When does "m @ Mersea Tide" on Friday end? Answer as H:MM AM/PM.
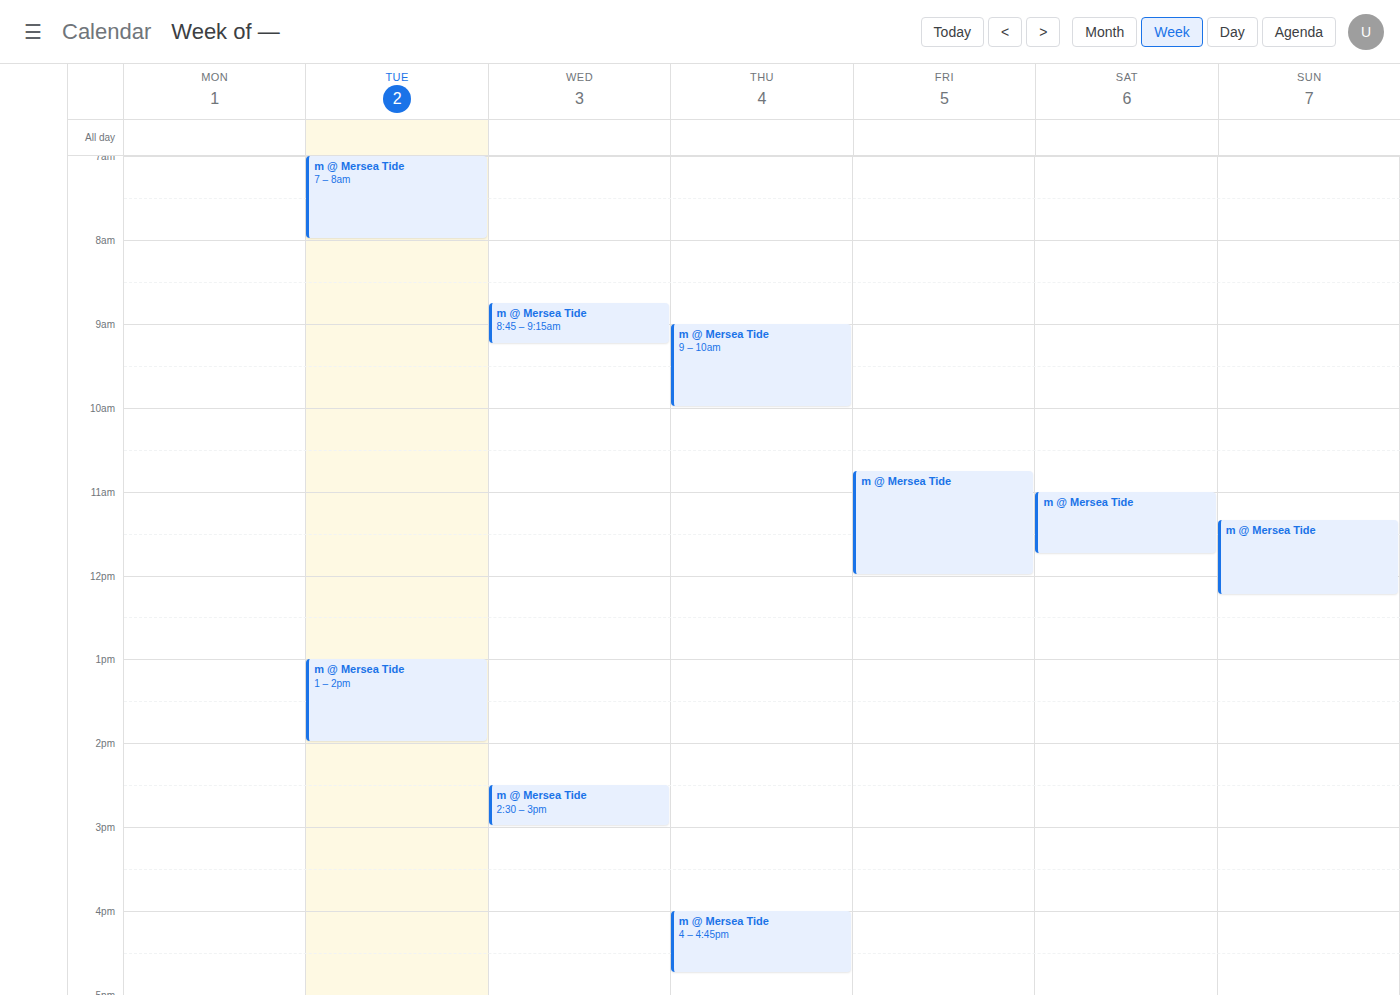
12:00 PM